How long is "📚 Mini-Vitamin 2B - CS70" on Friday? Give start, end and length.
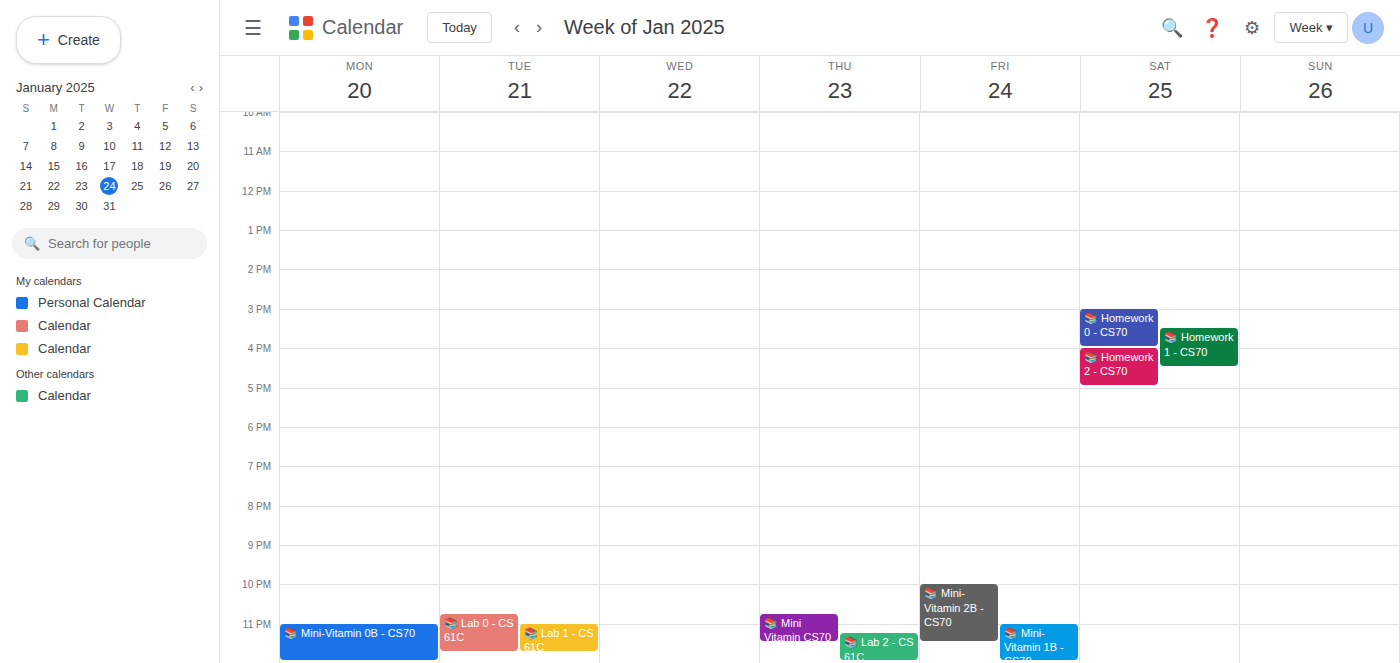
22:00 to 23:30, 1 hour 30 minutes